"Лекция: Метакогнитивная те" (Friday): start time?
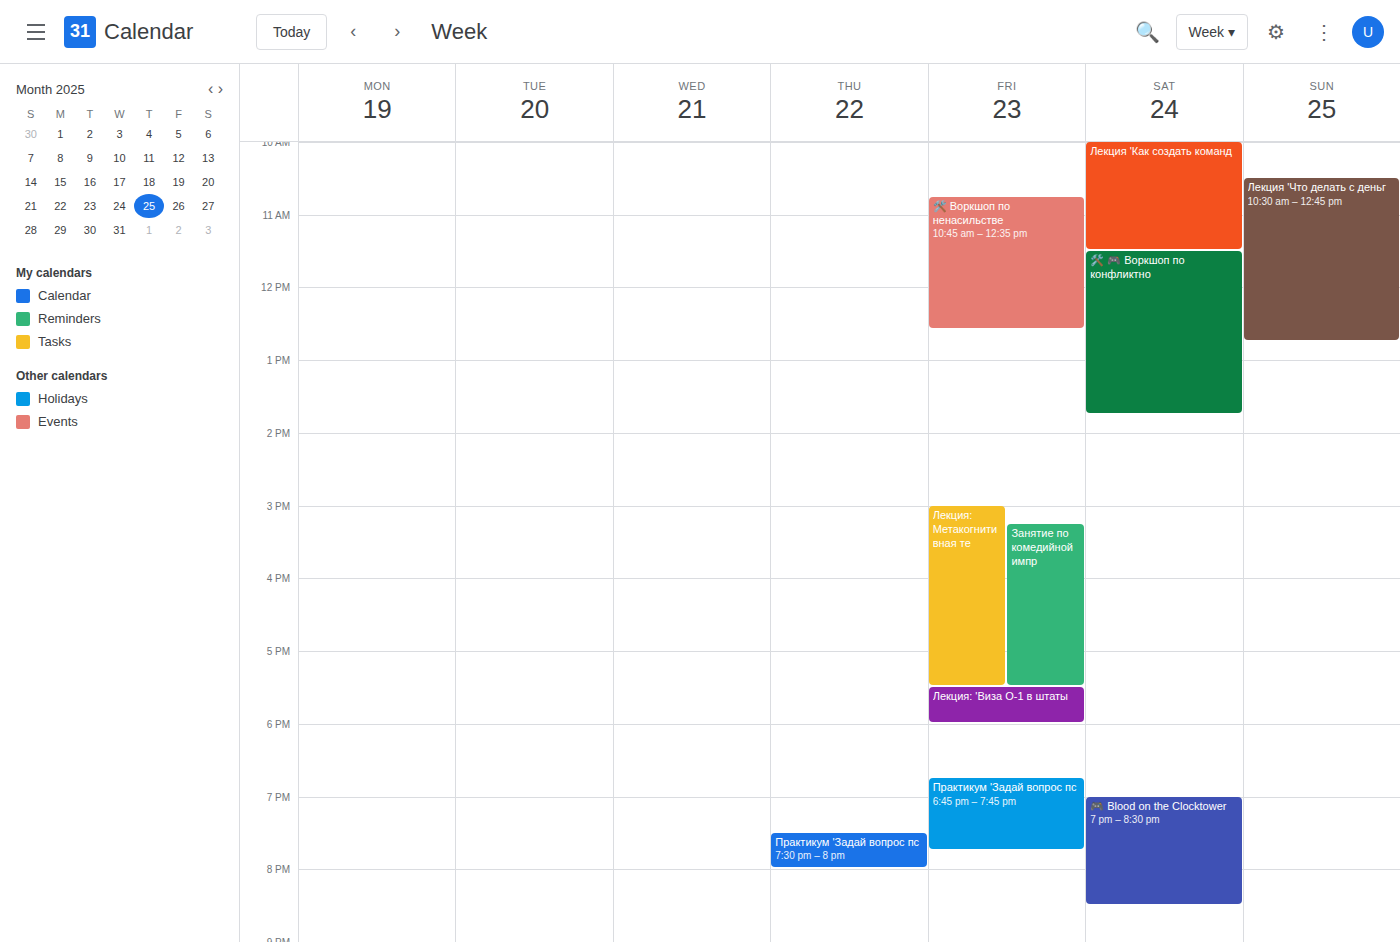
3:00 PM